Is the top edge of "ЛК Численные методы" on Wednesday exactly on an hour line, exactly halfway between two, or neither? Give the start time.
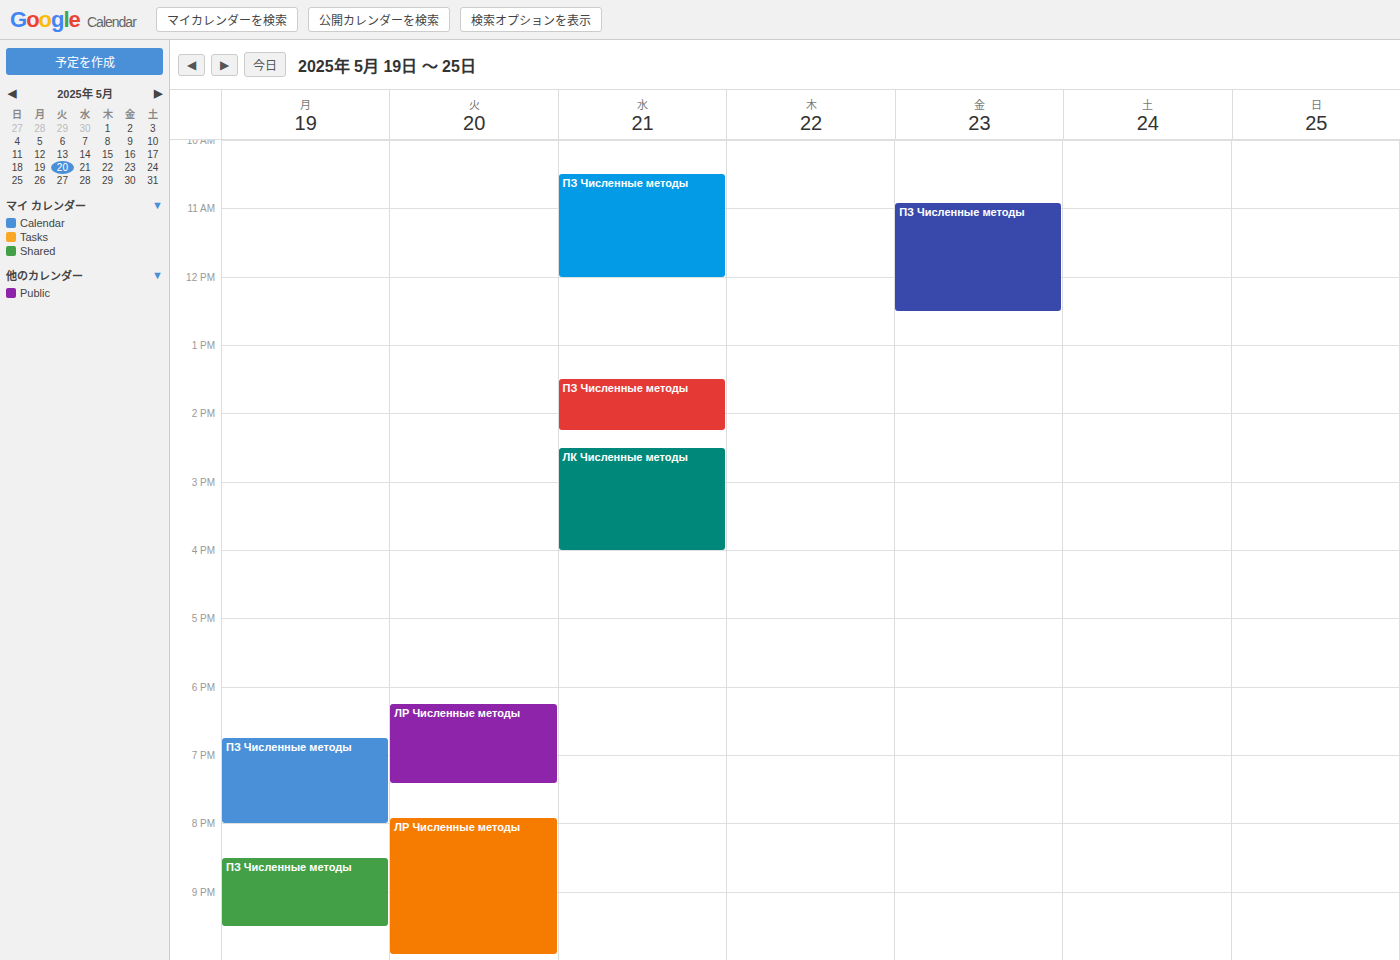
2:30 PM -- halfway between the 2 PM and 3 PM lines.